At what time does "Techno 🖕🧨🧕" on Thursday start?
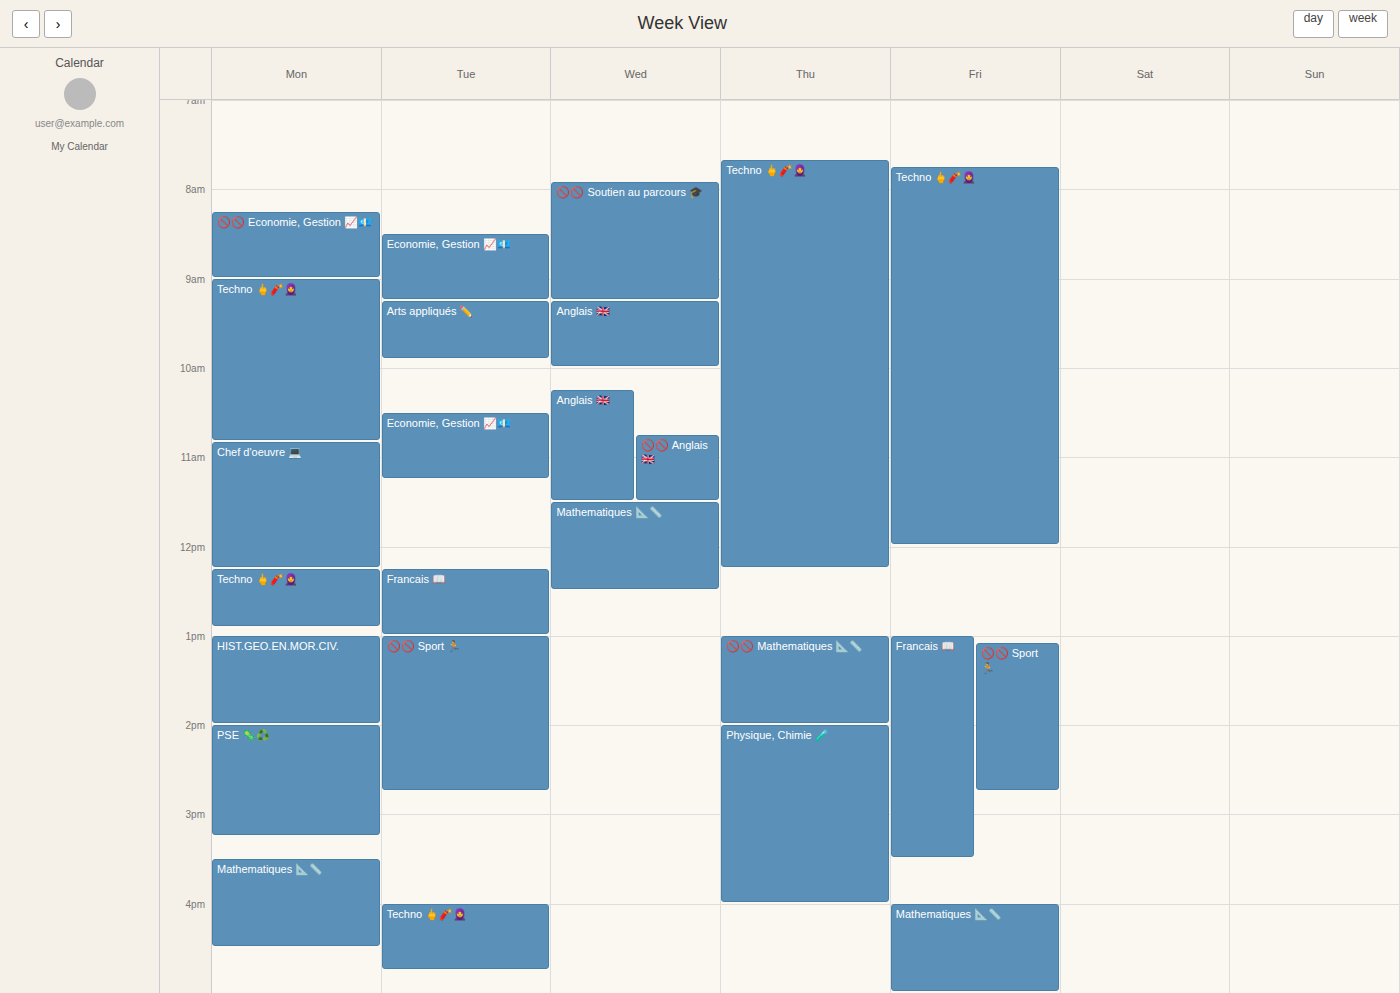
7:40 AM